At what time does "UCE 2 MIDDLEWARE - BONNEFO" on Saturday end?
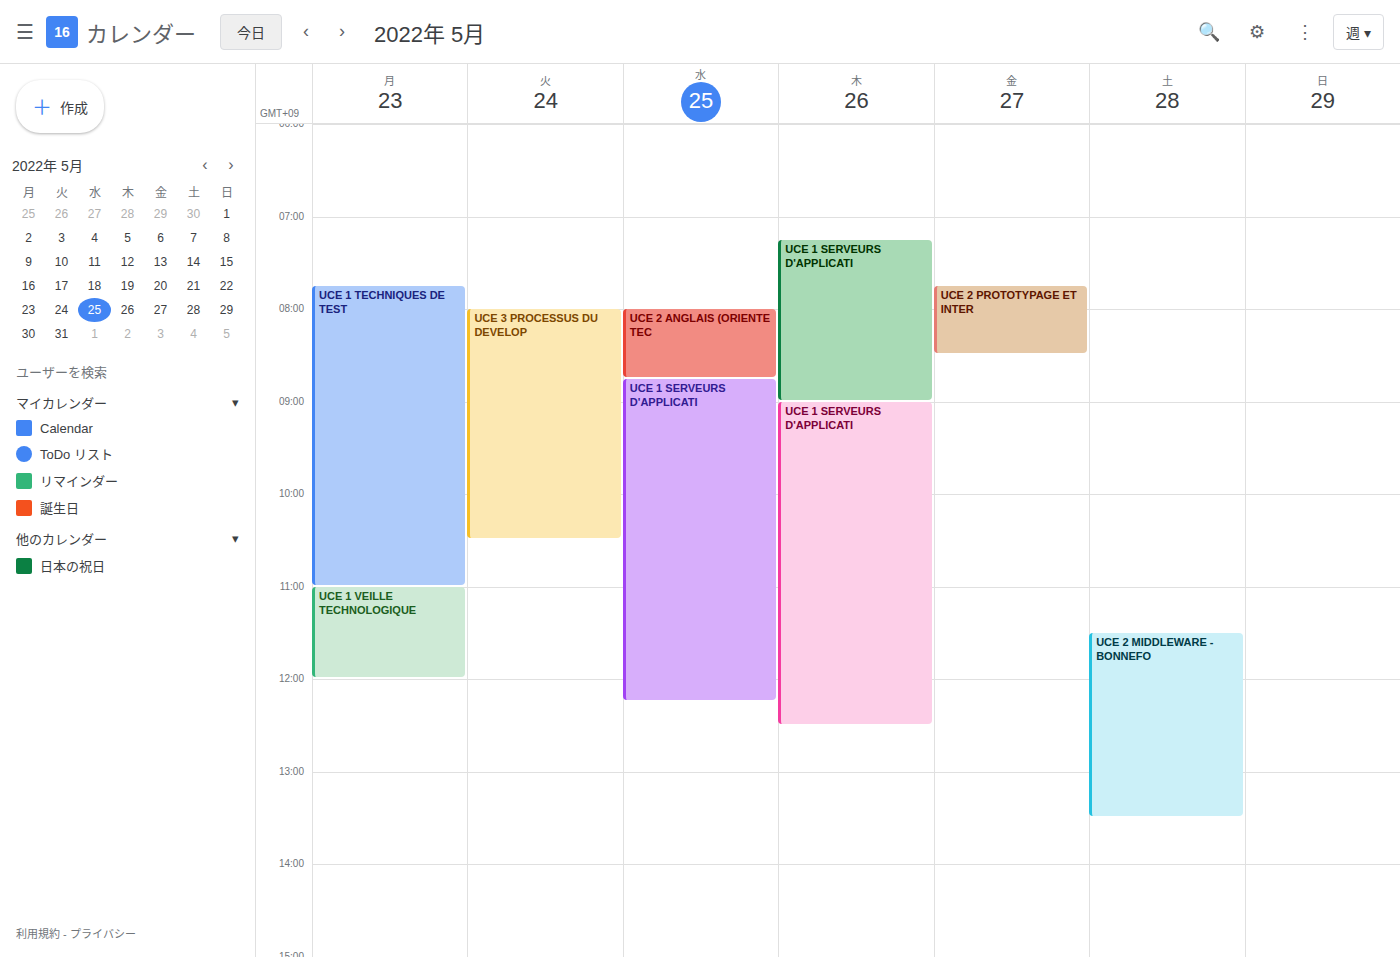
1:30 PM